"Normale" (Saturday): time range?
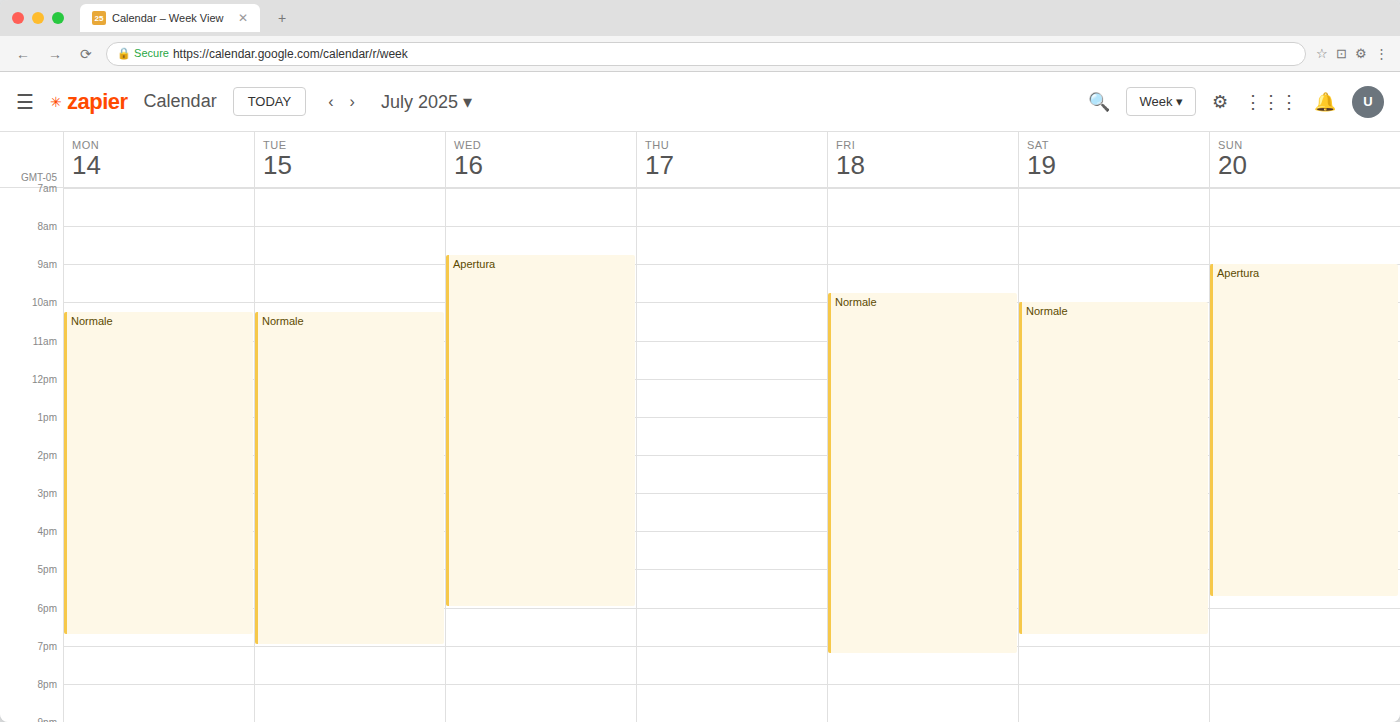
10:00 AM to 6:45 PM